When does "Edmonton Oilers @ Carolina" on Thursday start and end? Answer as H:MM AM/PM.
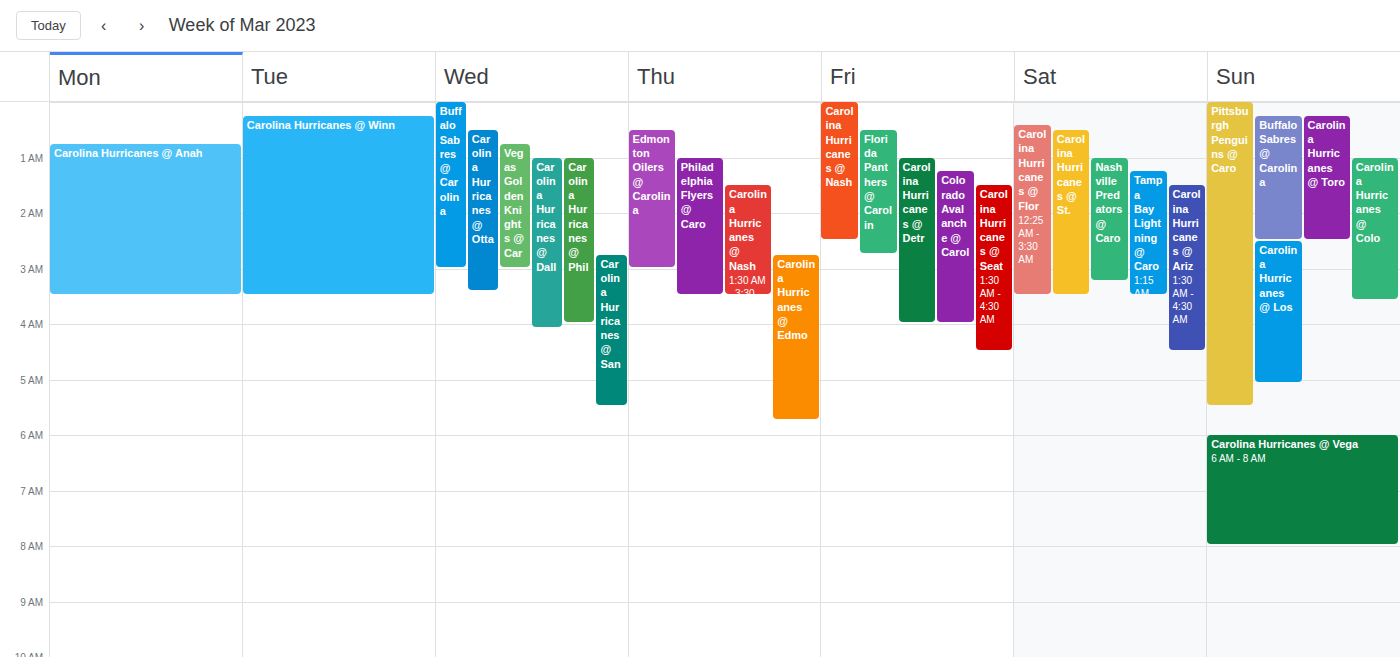
12:30 AM to 3:00 AM